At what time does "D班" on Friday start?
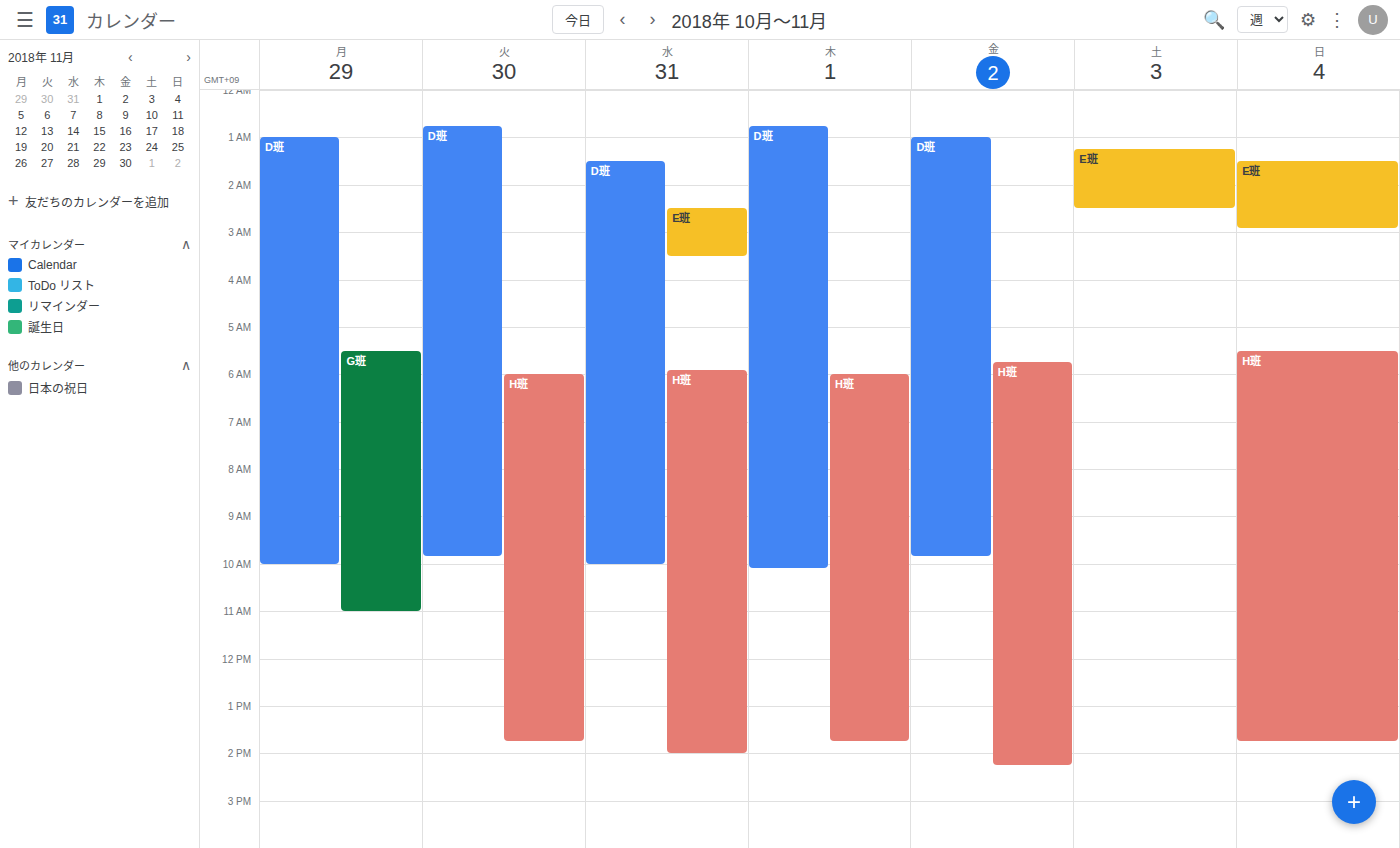
1:00 AM